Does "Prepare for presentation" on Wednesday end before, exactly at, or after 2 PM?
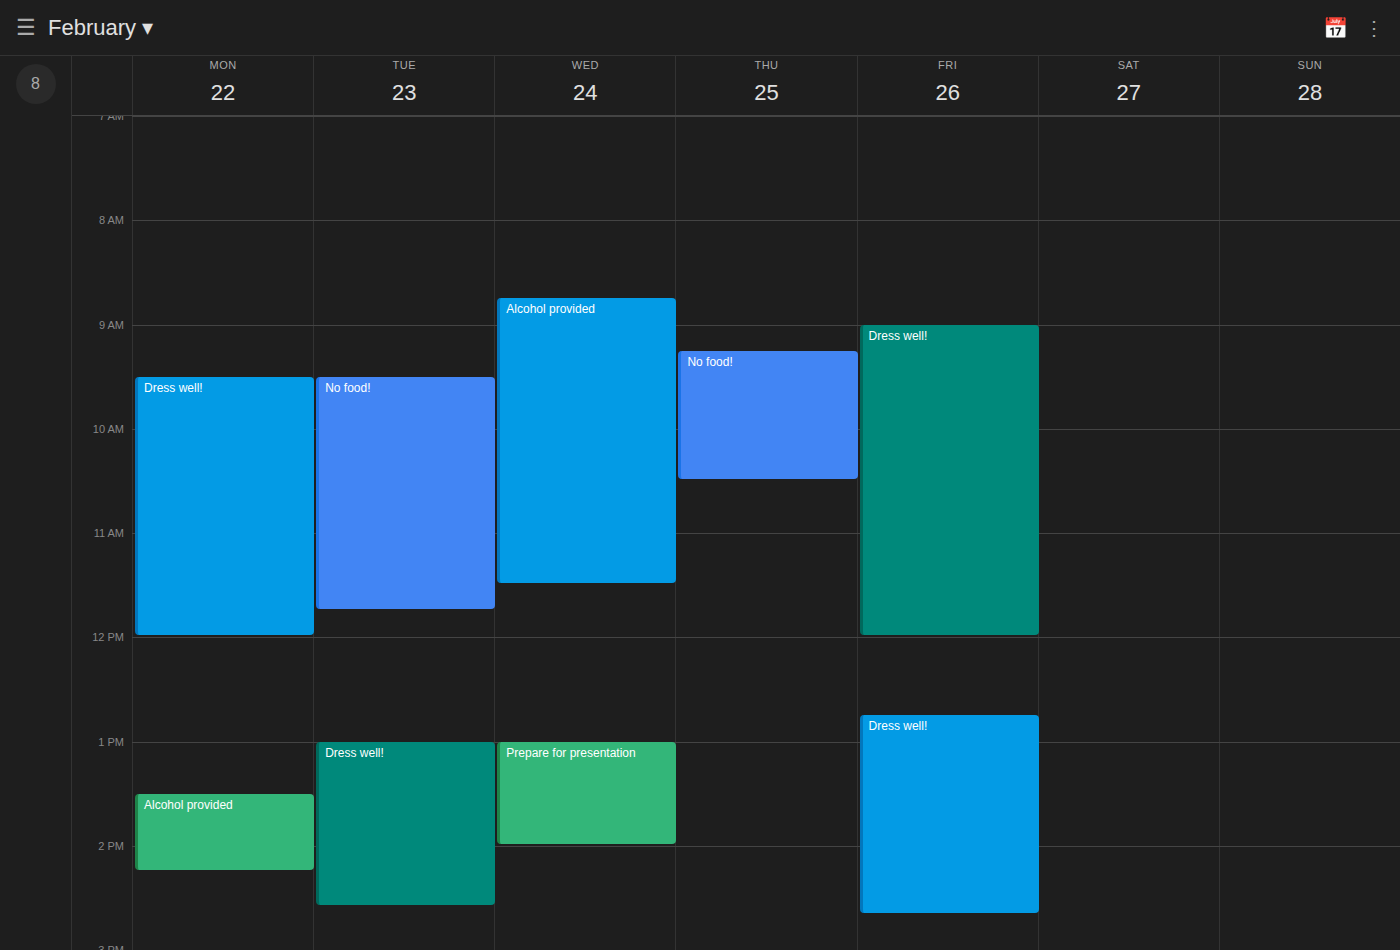
2:00 PM -- exactly at 2 PM, on the 2 PM line.